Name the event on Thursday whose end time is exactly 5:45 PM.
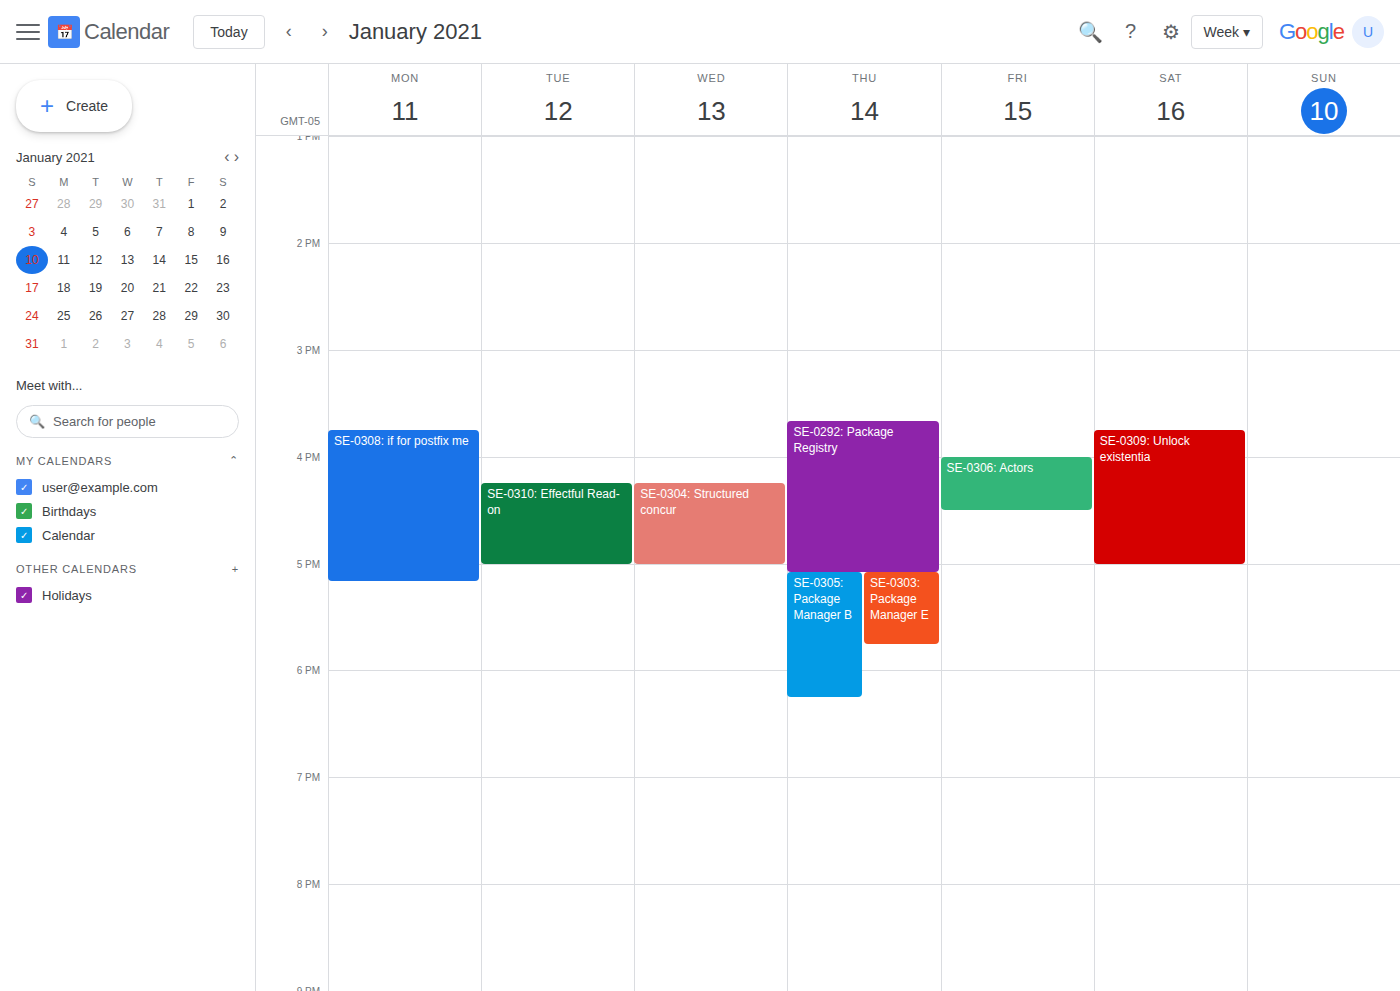
"SE-0303: Package Manager E"